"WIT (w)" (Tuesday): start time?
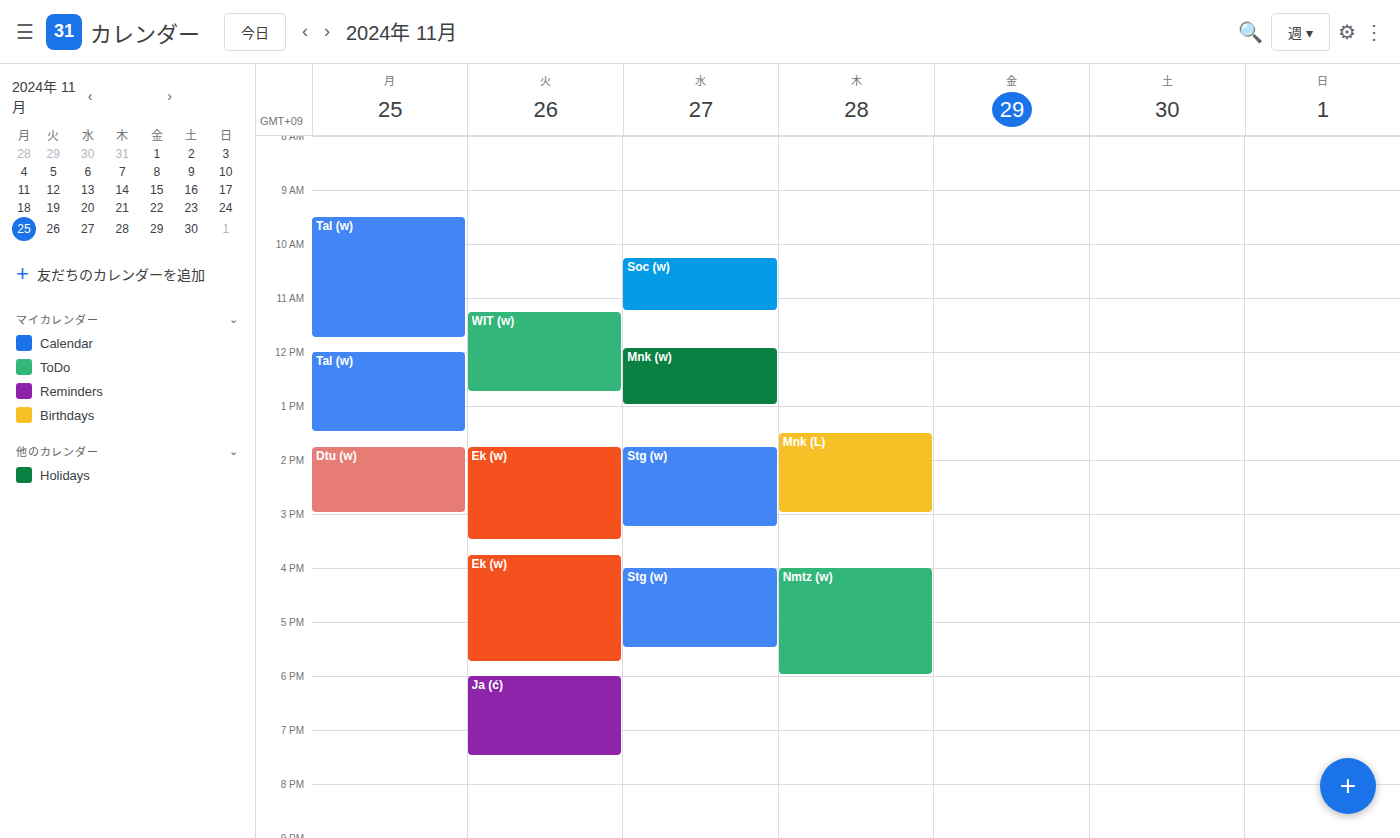
11:15